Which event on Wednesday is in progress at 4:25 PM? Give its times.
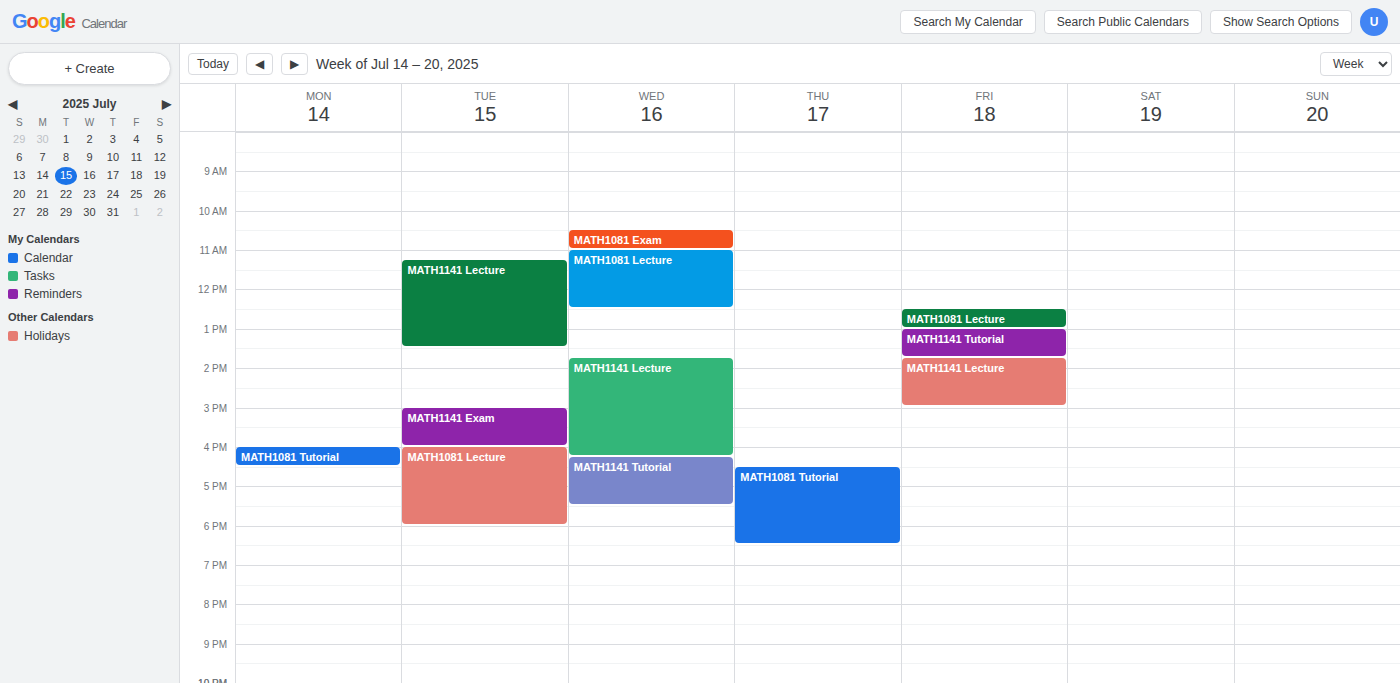
"MATH1141 Tutorial", 4:15 PM to 5:30 PM